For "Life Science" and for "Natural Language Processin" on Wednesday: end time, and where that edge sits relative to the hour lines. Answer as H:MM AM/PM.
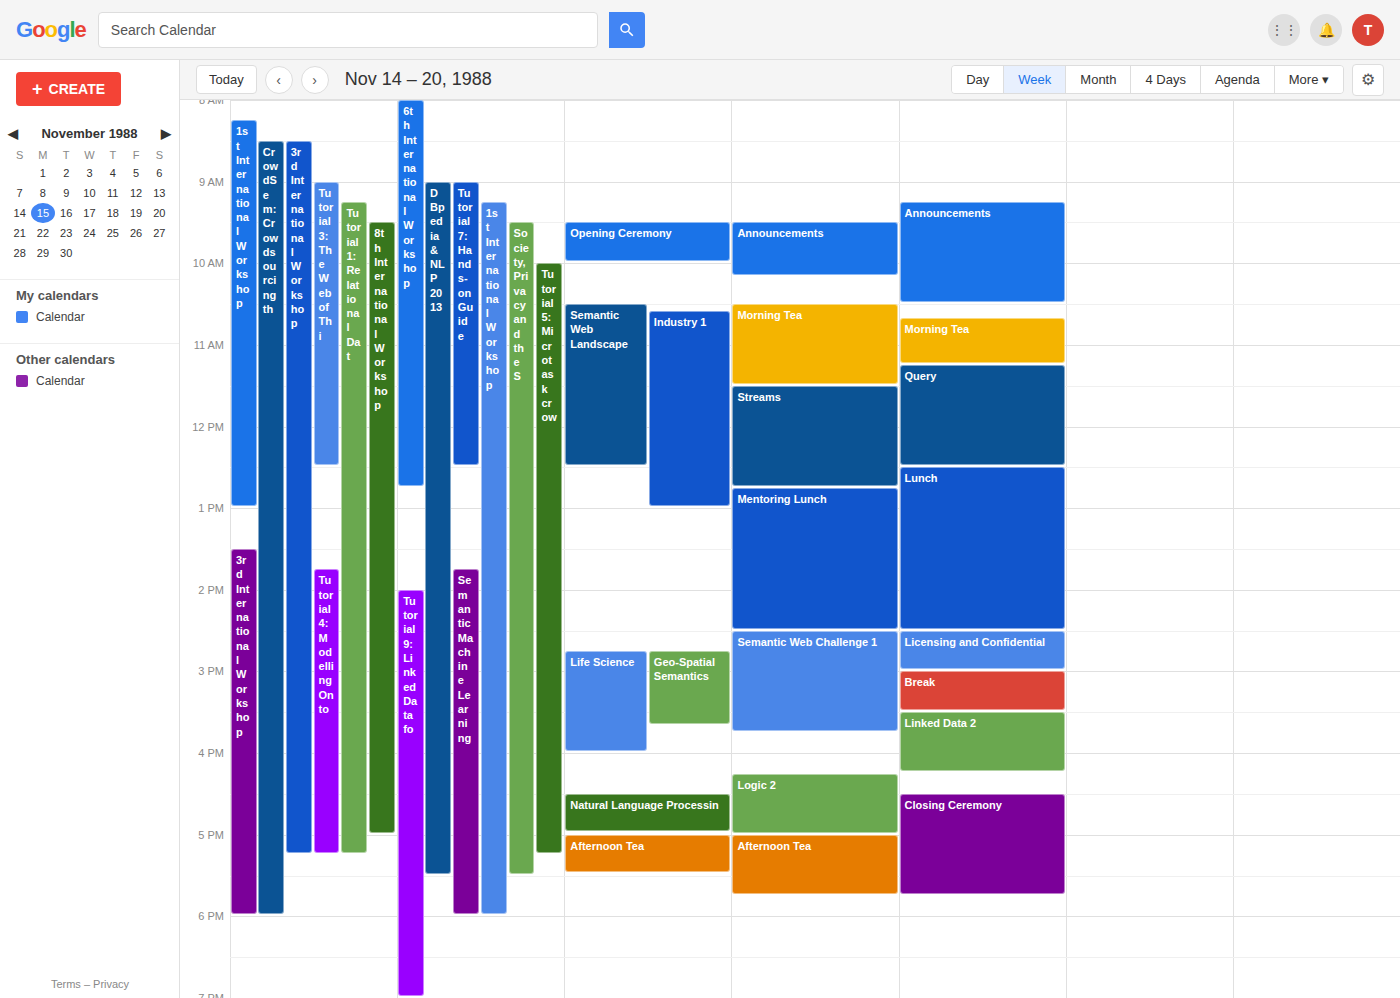
"Life Science": 4:00 PM, exactly on the 4 PM line. "Natural Language Processin": 5:00 PM, exactly on the 5 PM line.